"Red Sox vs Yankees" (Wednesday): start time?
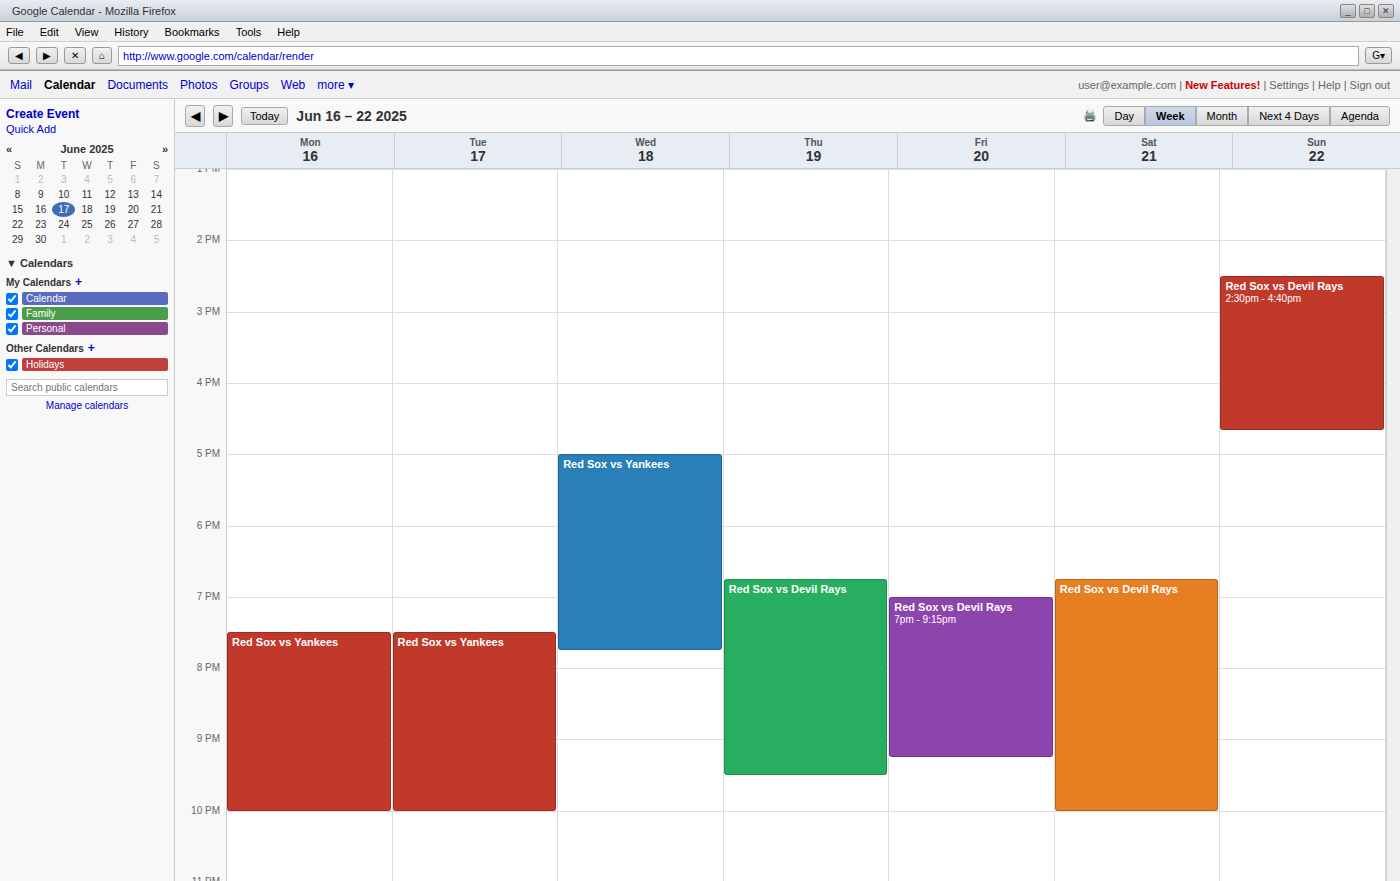
5:00 PM